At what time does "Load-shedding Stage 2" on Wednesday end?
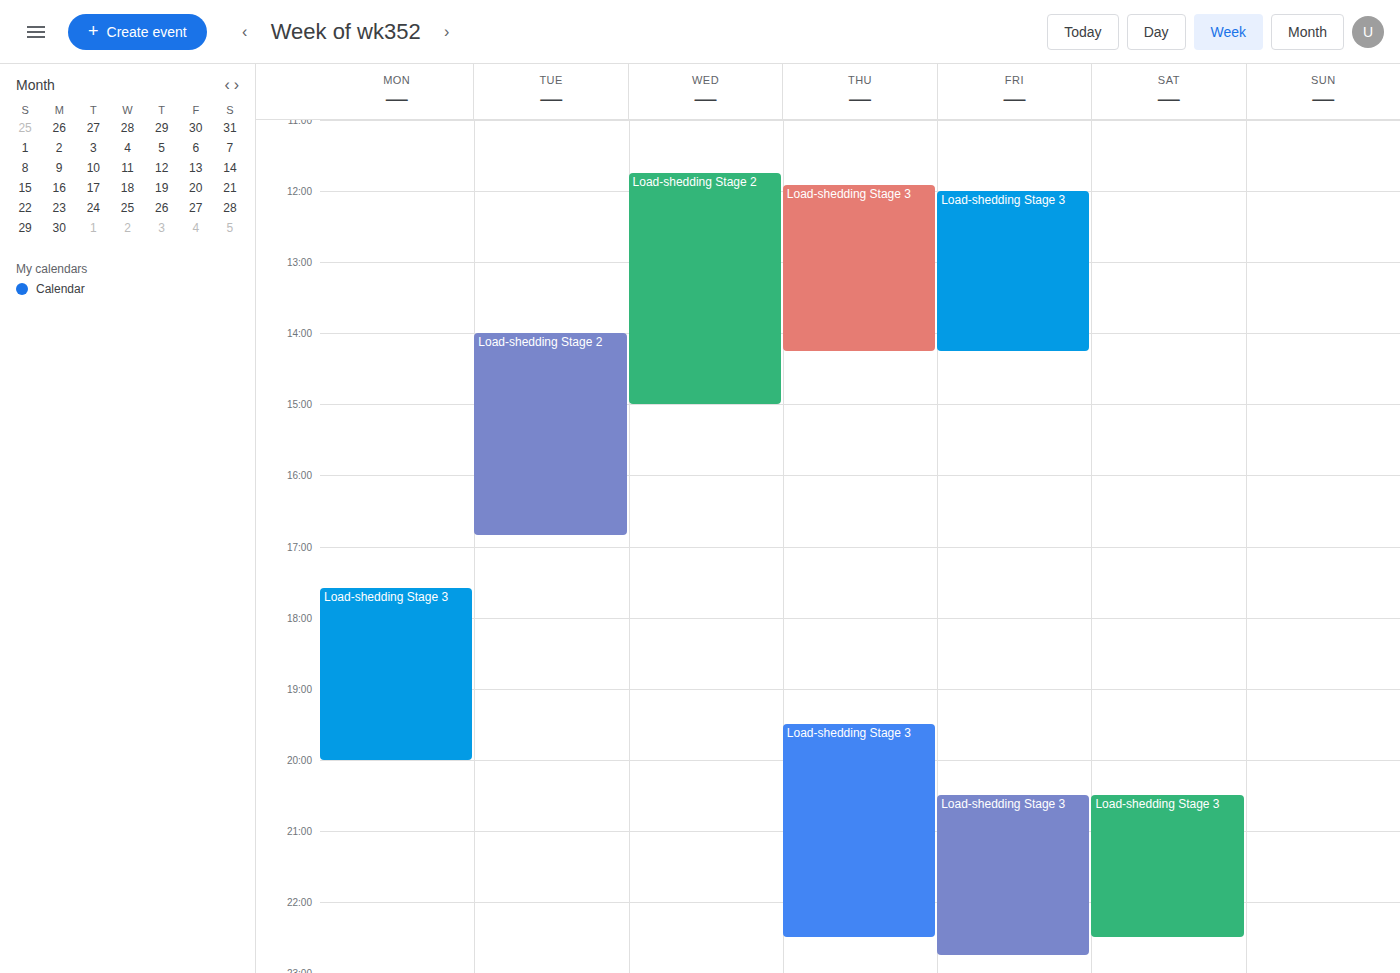
3:00 PM